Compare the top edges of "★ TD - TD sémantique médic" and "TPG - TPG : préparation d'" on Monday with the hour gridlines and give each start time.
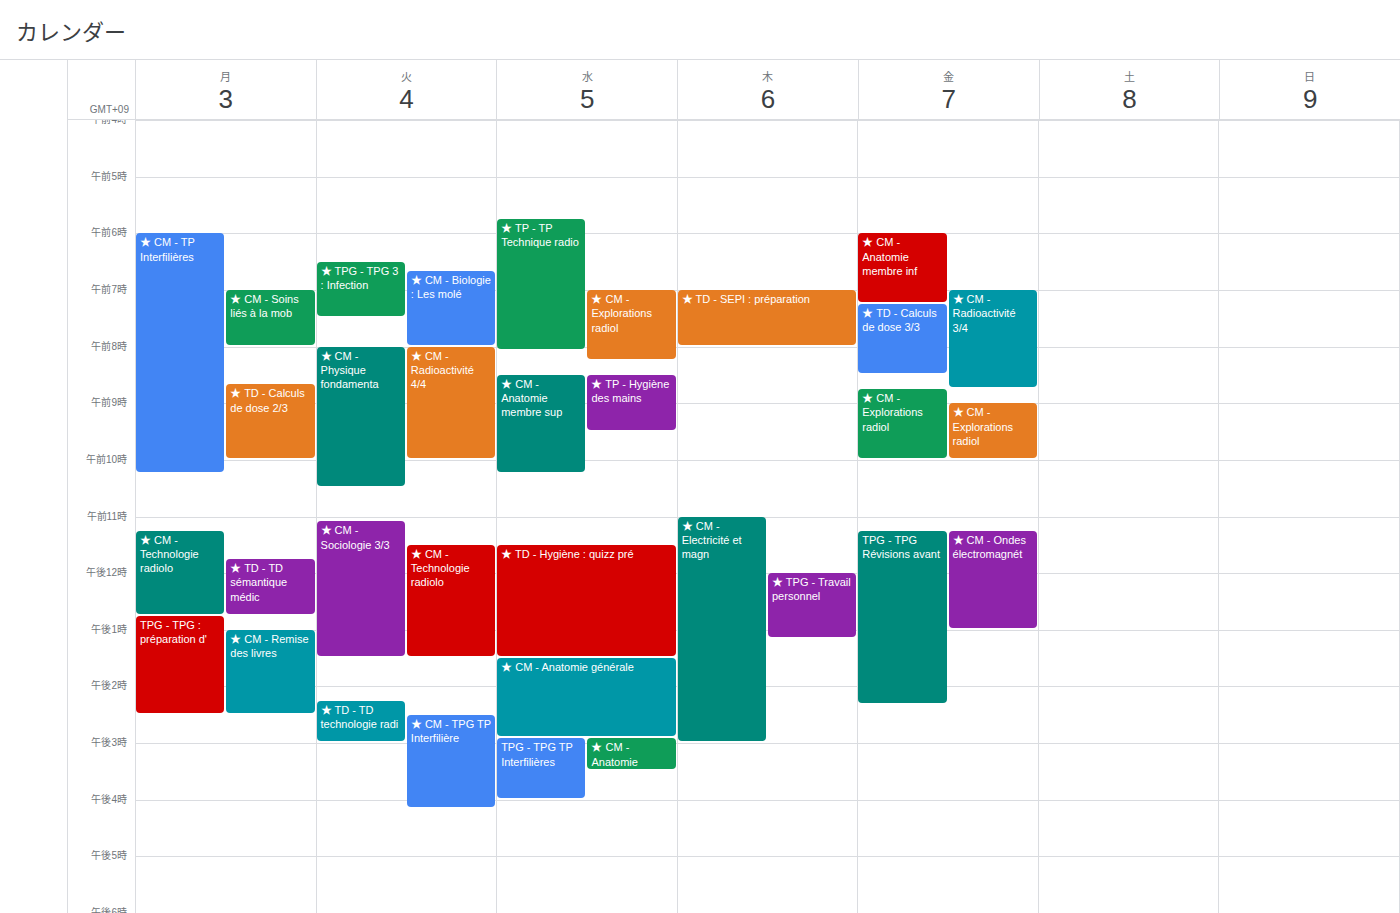
"★ TD - TD sémantique médic": 11:45 AM, neither: three quarters of the way from the 11 AM line to the 12 PM line. "TPG - TPG : préparation d'": 12:45 PM, neither: three quarters of the way from the 12 PM line to the 1 PM line.